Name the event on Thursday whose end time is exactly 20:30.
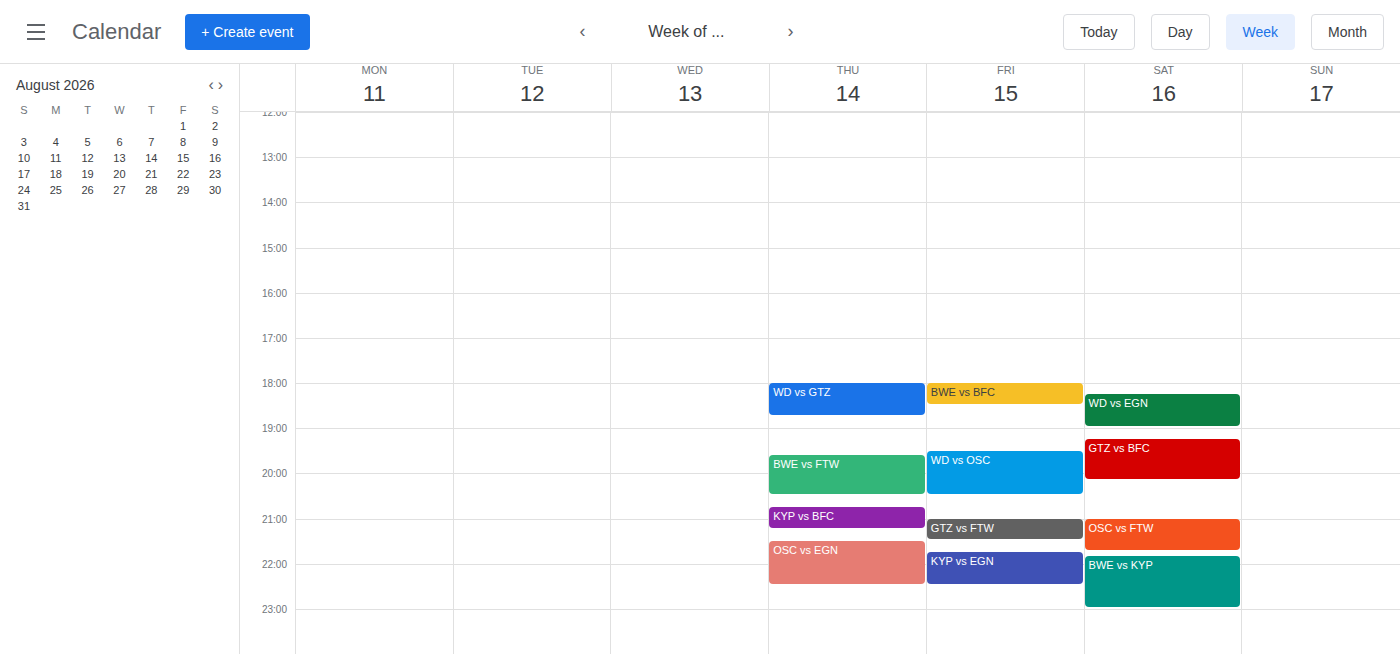
"BWE vs FTW"